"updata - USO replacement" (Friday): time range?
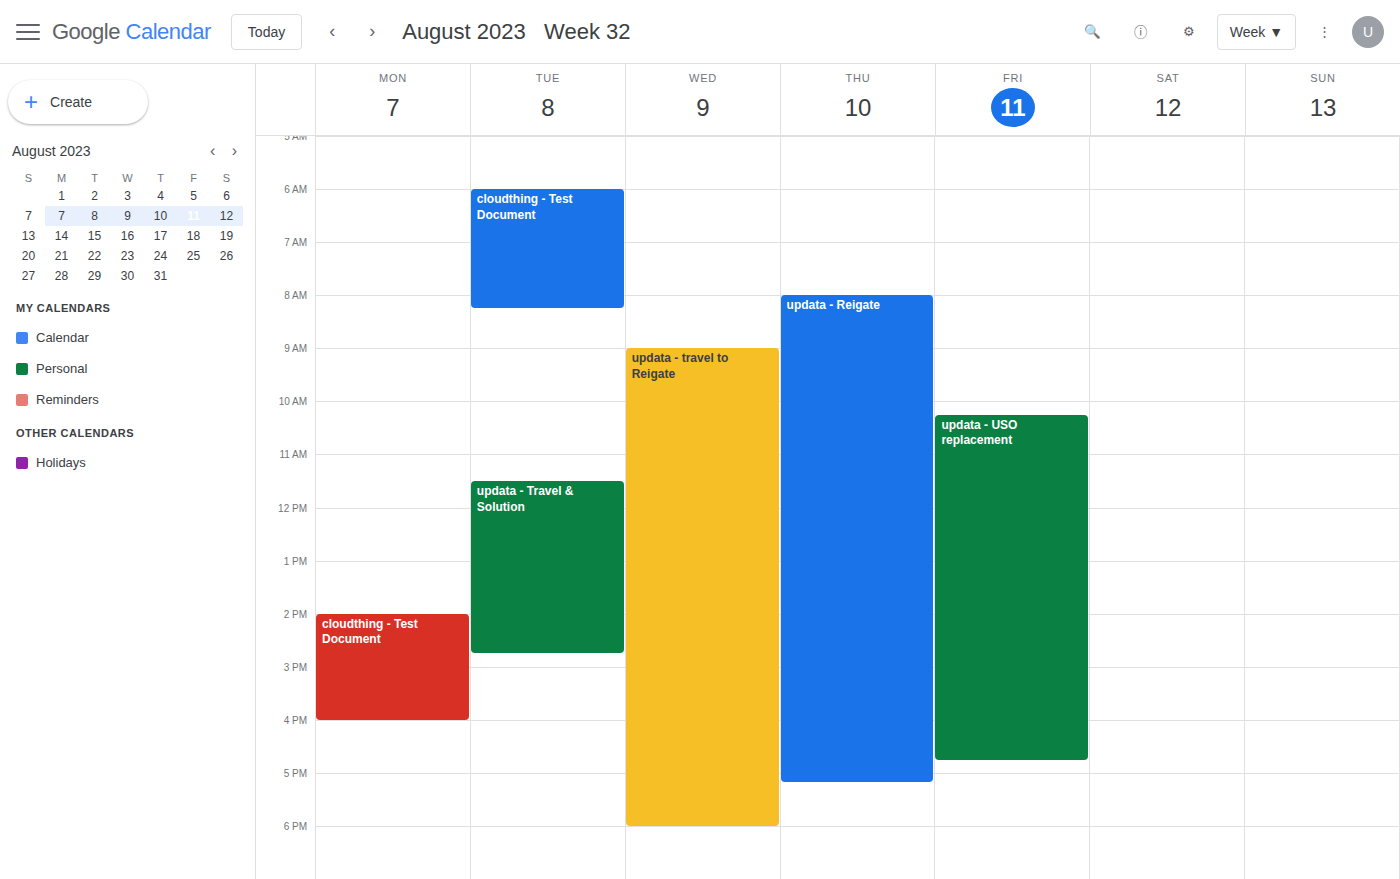
10:15 AM to 4:45 PM